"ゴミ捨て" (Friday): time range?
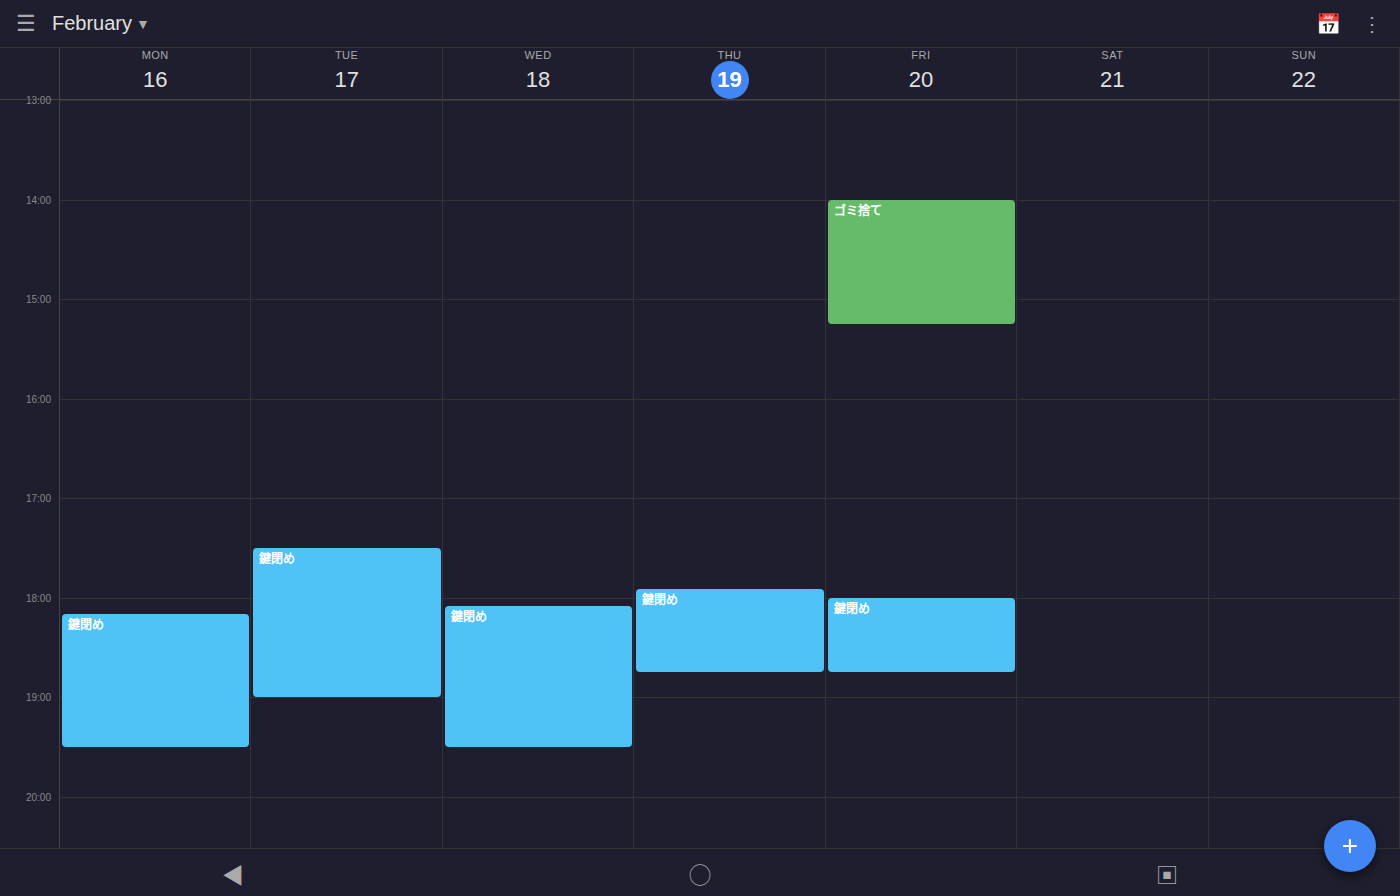
2:00 PM to 3:15 PM